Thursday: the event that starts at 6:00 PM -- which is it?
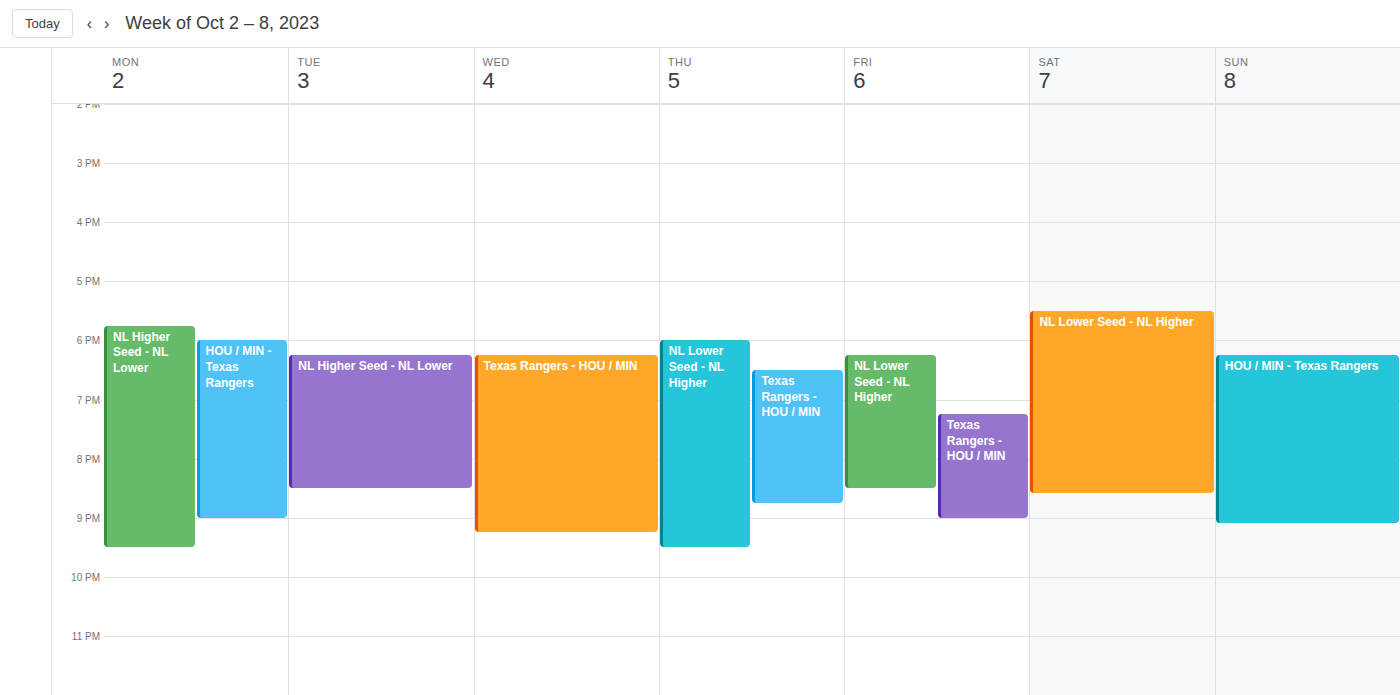
"NL Lower Seed - NL Higher"